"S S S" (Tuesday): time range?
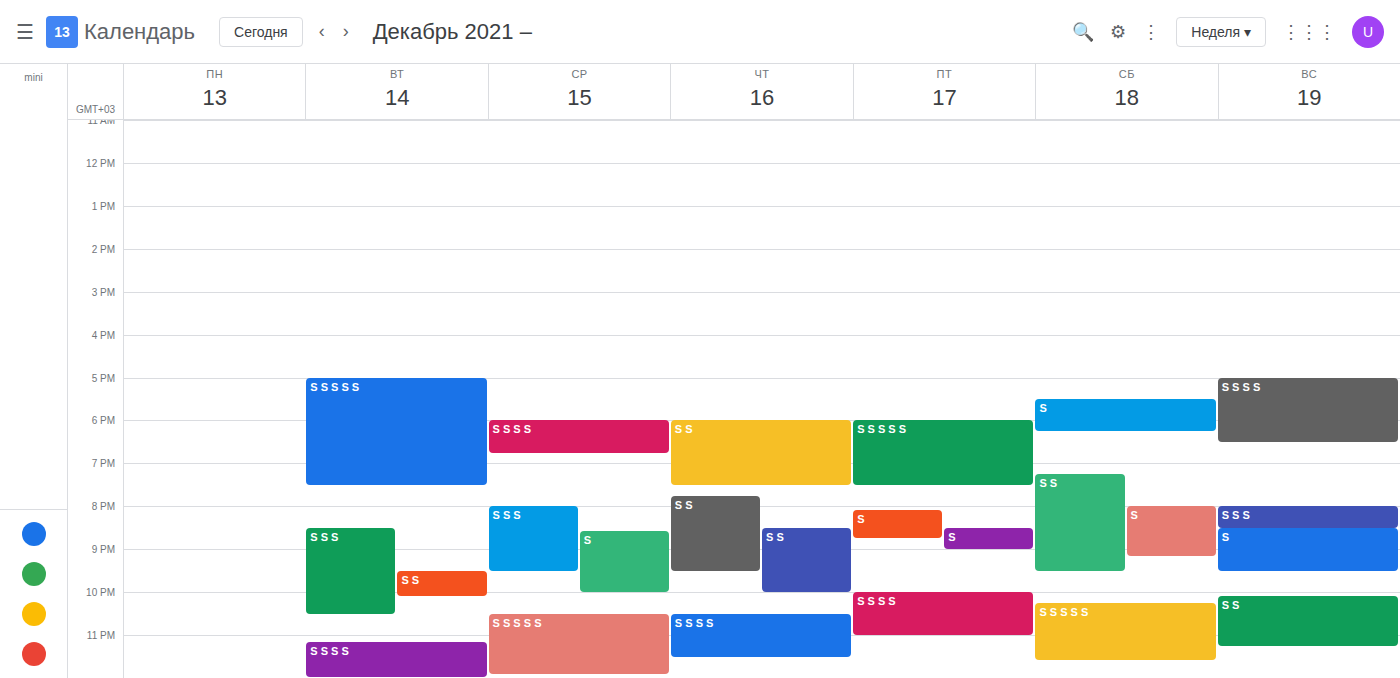
8:30 PM to 10:30 PM